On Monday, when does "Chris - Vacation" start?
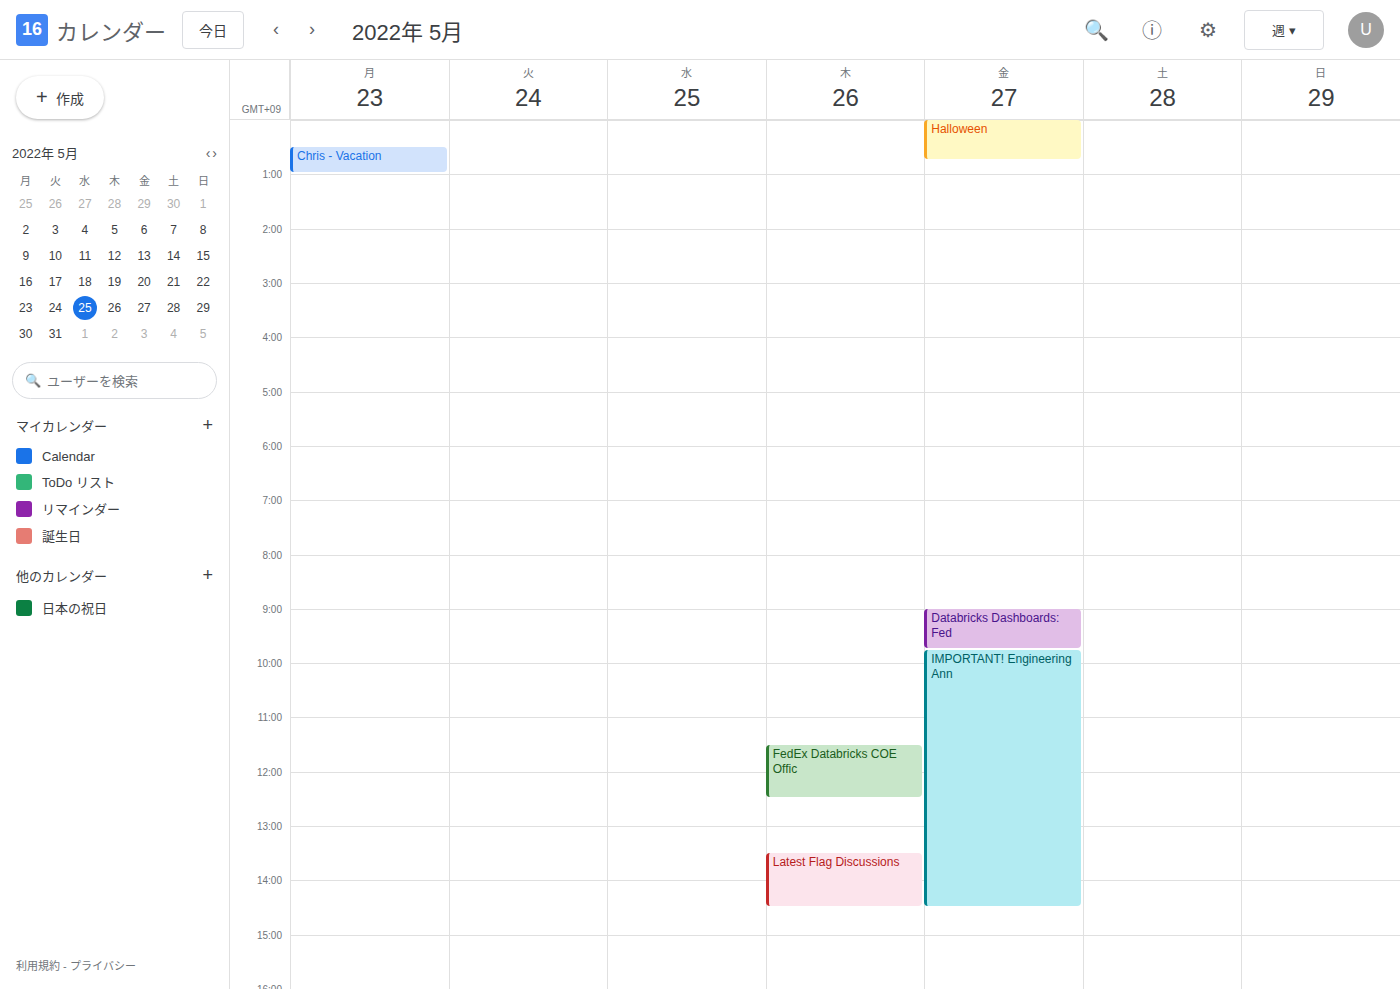
12:30 AM